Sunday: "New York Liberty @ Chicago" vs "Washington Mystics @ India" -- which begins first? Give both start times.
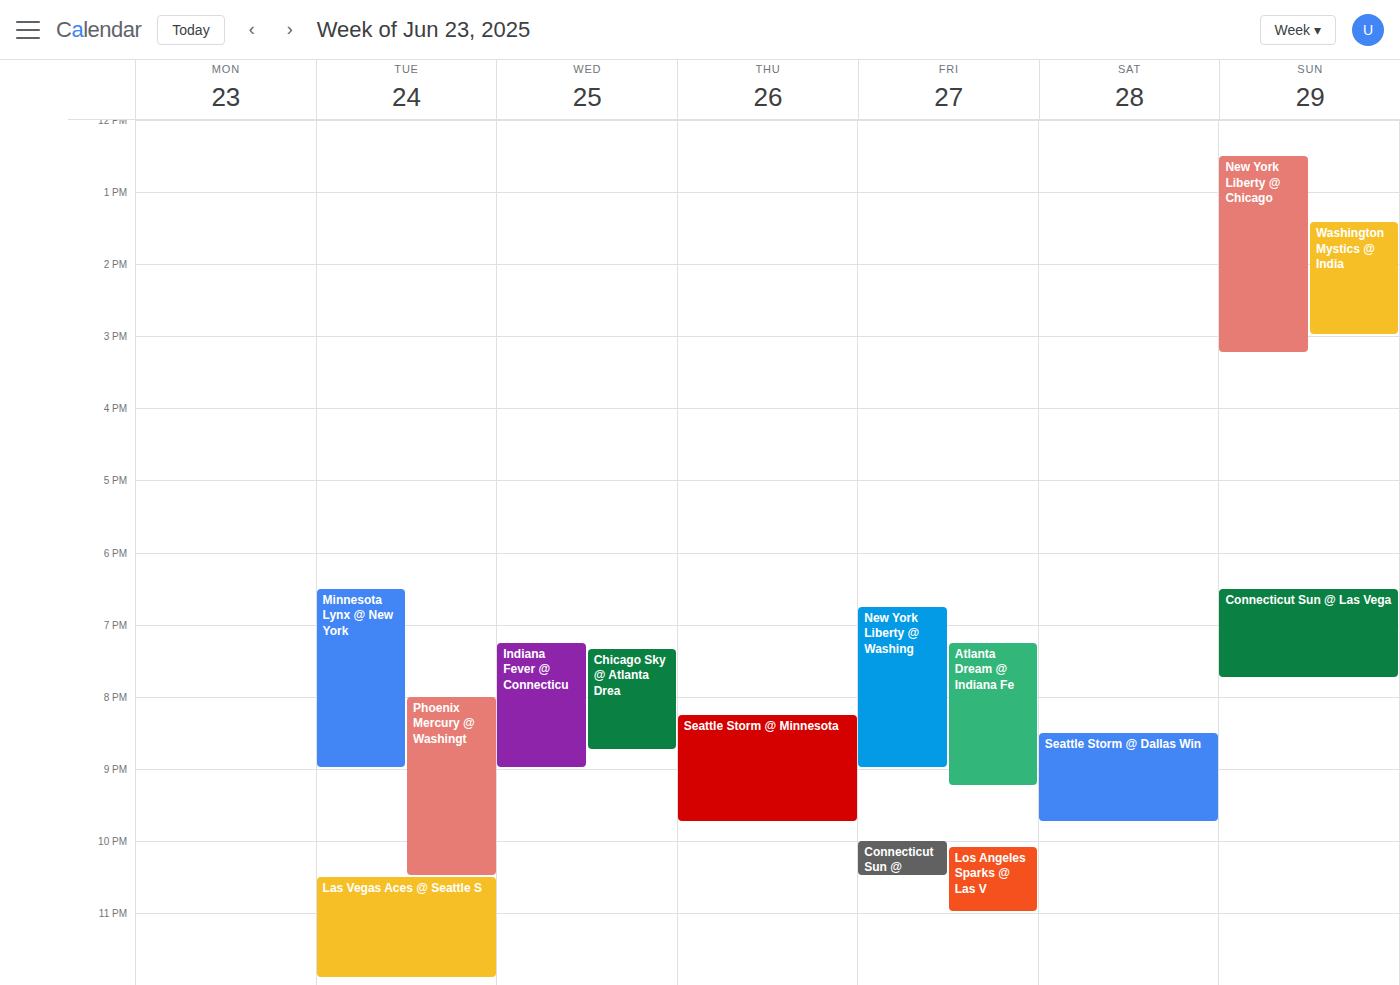
"New York Liberty @ Chicago" 12:30 PM; "Washington Mystics @ India" 1:25 PM.